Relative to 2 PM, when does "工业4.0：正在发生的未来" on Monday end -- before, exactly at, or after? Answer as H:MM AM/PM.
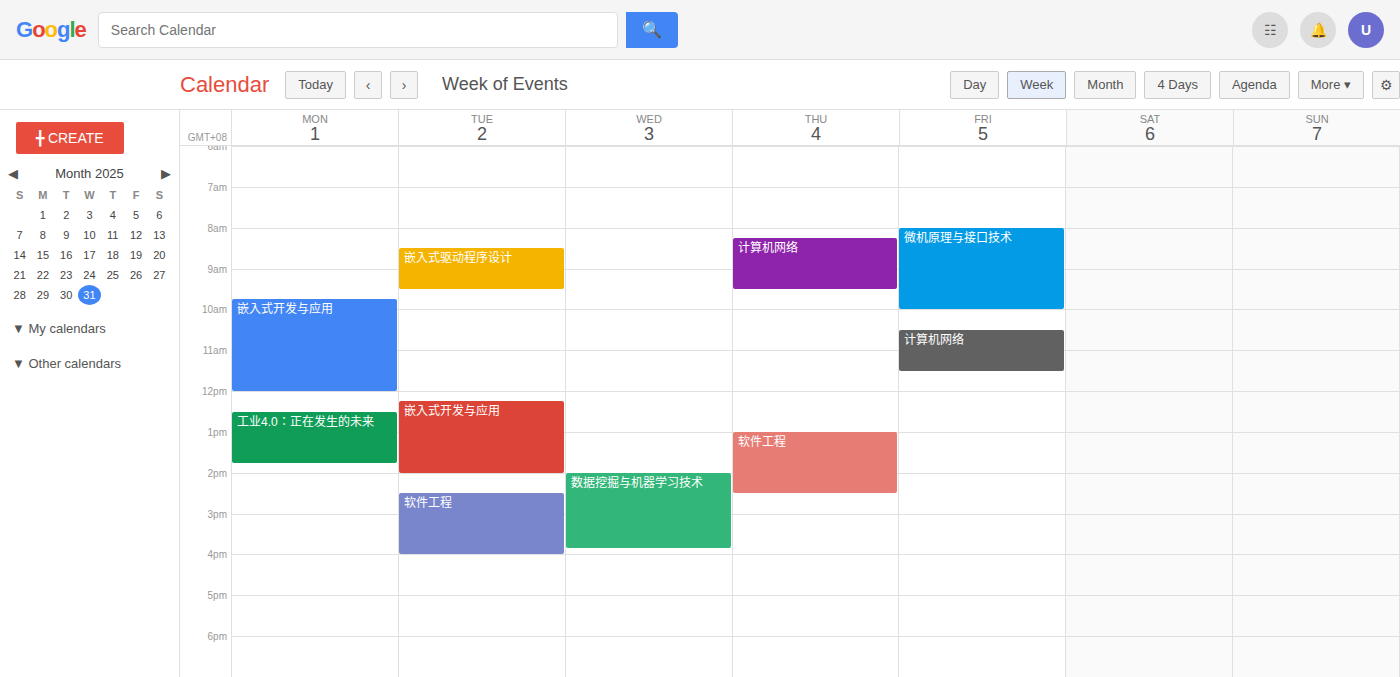
1:45 PM -- before 2 PM, 15 minutes above the 2 PM line.